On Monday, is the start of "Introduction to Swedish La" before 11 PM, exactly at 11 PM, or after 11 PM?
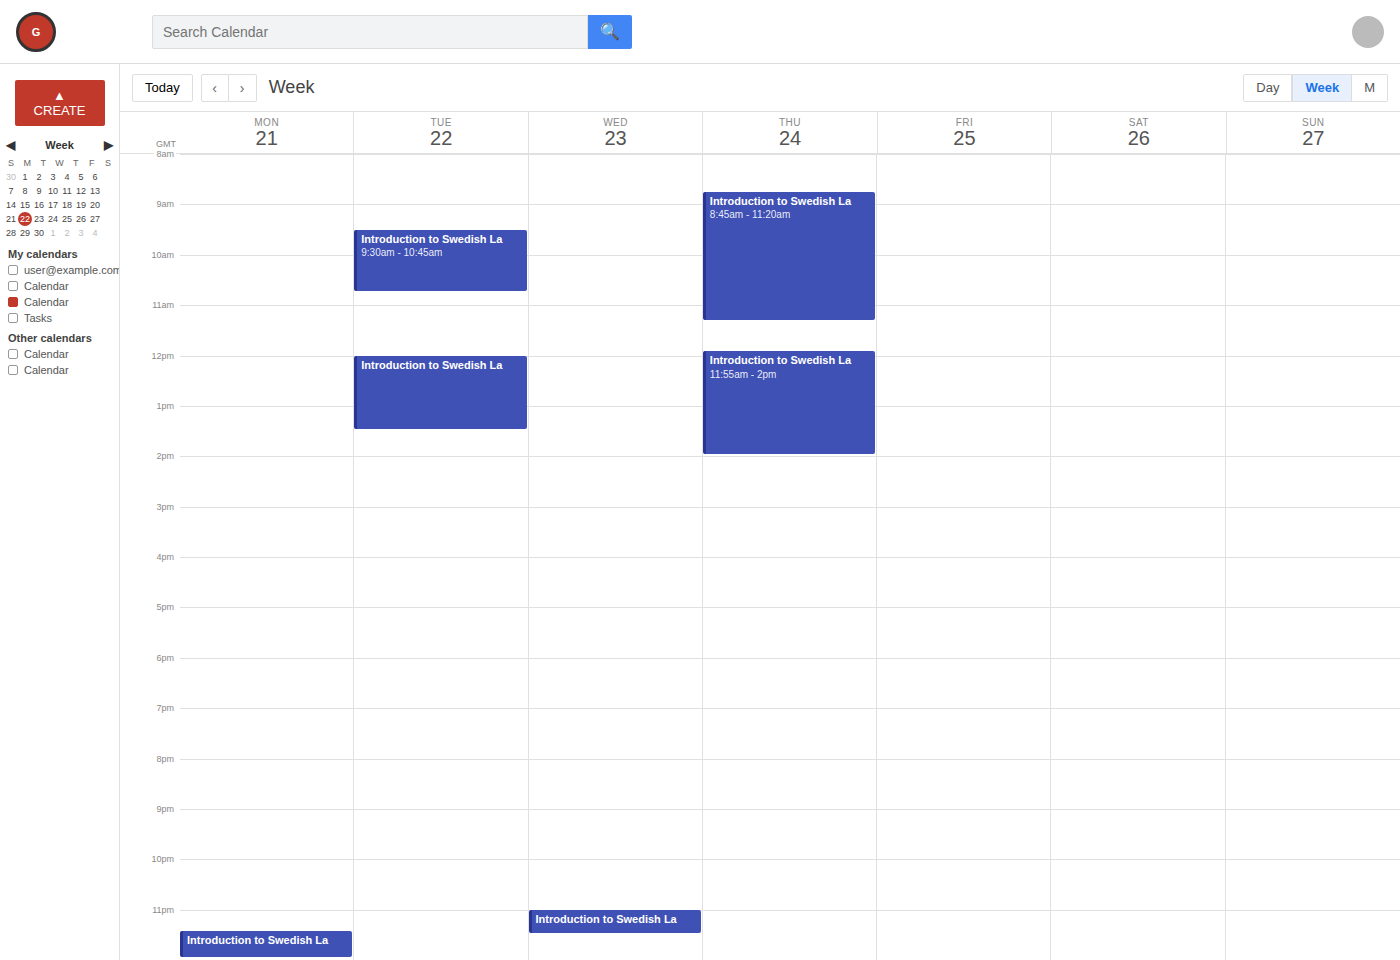
11:25 PM -- after 11 PM, 25 minutes below the 11 PM line.